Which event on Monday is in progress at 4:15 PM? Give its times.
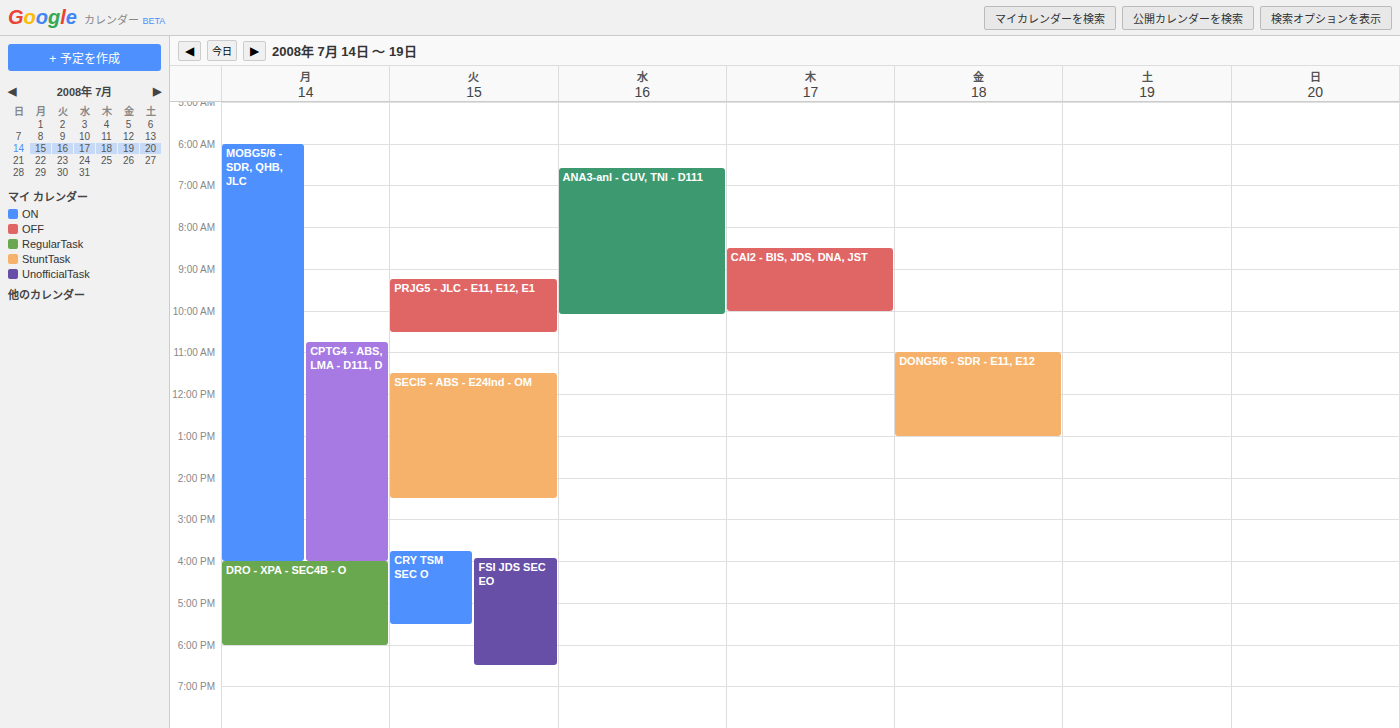
"DRO - XPA - SEC4B - O", 4:00 PM to 6:00 PM